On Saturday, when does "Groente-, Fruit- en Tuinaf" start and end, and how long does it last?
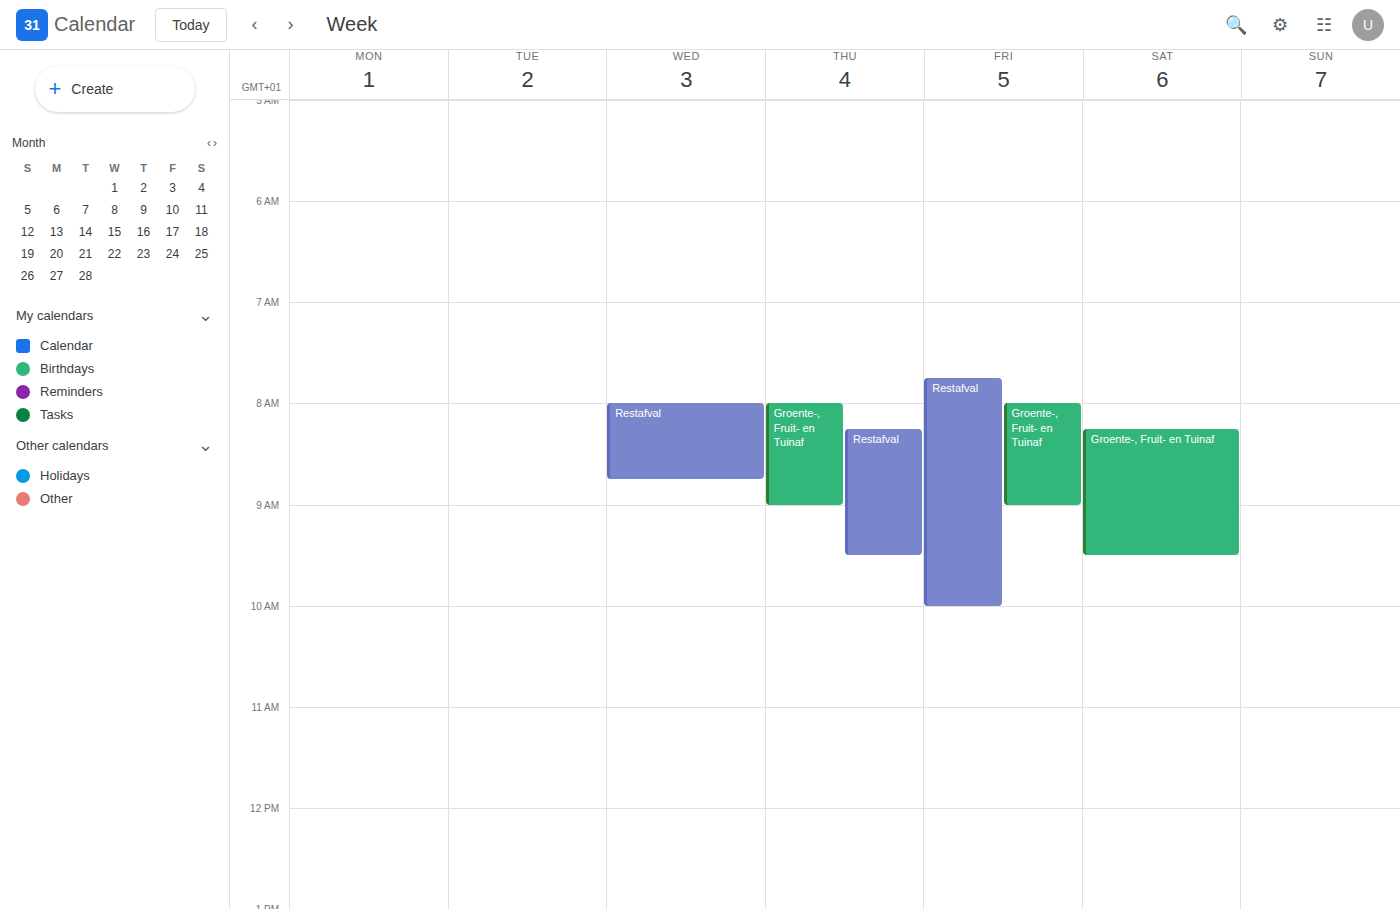
8:15 AM to 9:30 AM, 1 hour 15 minutes